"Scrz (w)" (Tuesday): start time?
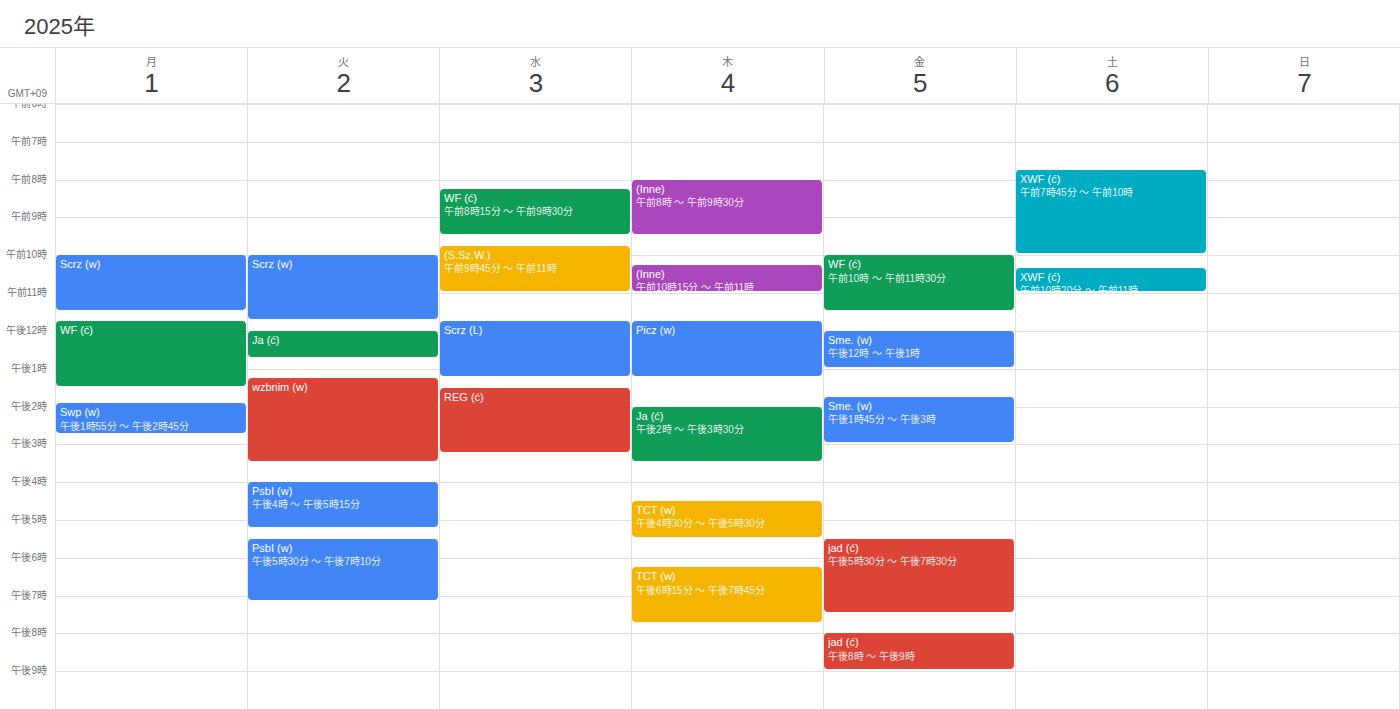
10:00